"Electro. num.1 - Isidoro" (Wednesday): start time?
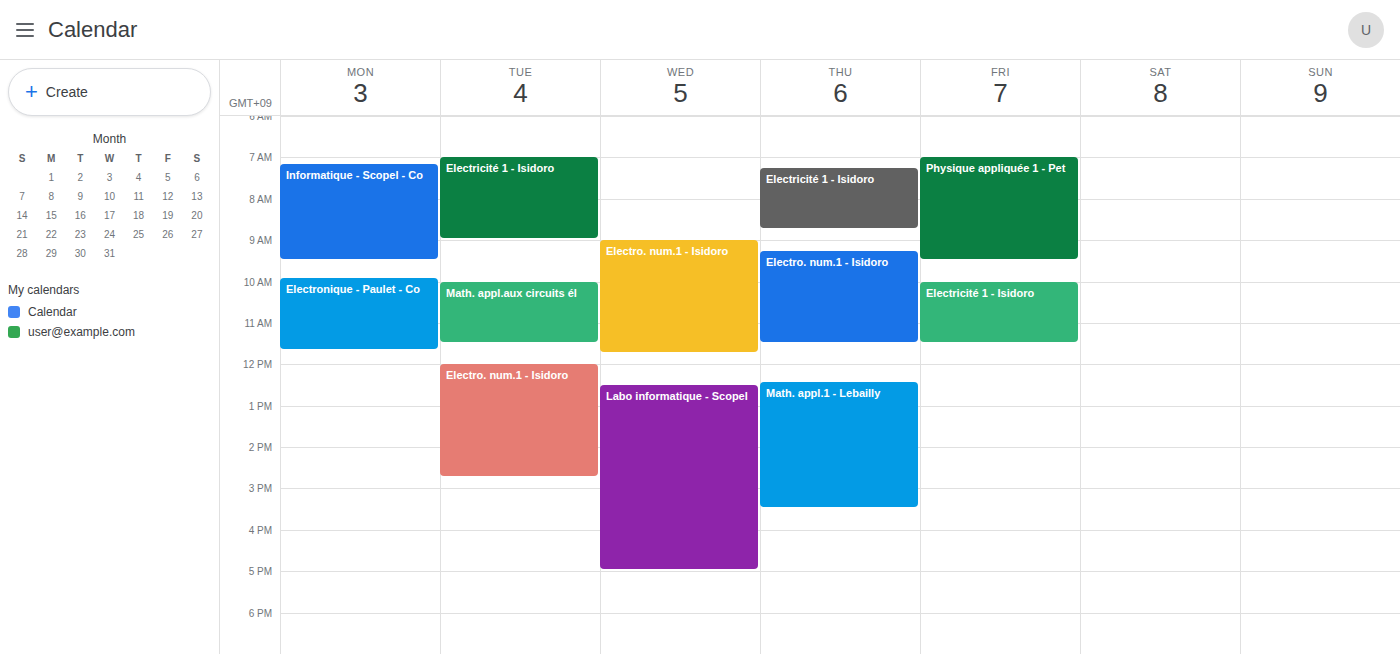
9:00 AM